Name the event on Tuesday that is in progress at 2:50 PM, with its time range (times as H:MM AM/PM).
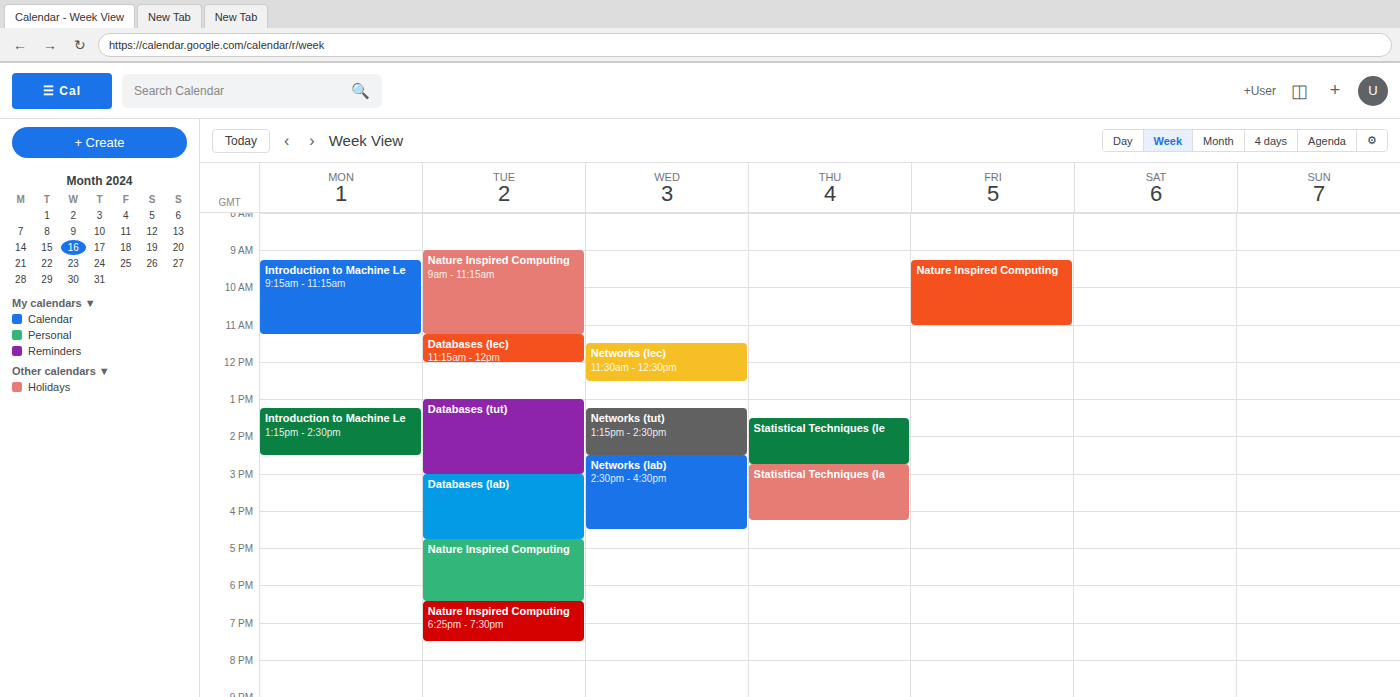
"Databases (tut)", 1:00 PM to 3:00 PM